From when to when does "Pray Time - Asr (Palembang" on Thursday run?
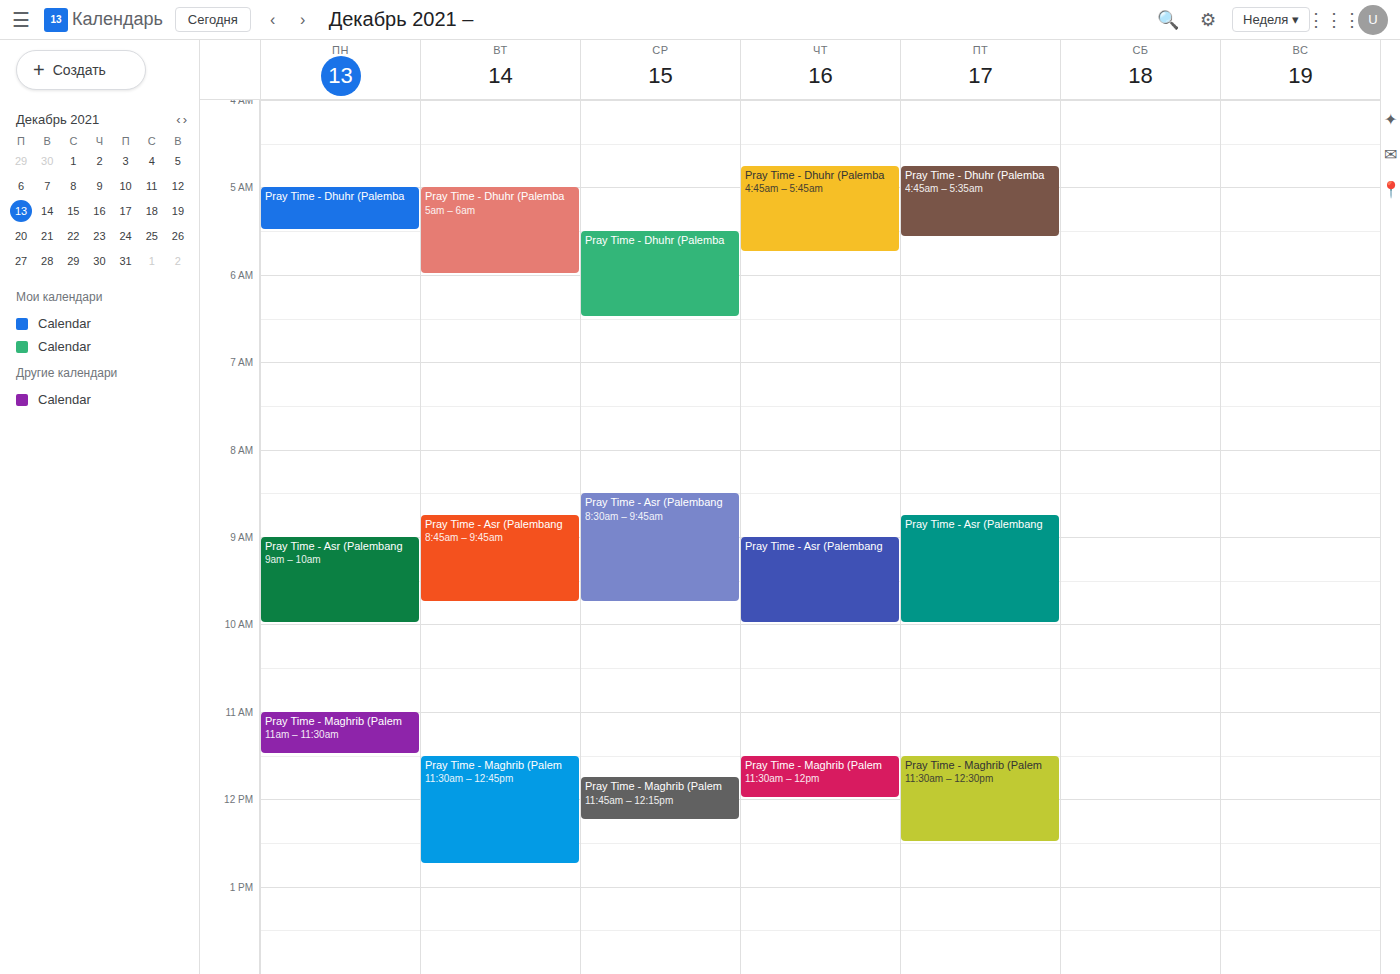
9:00 AM to 10:00 AM